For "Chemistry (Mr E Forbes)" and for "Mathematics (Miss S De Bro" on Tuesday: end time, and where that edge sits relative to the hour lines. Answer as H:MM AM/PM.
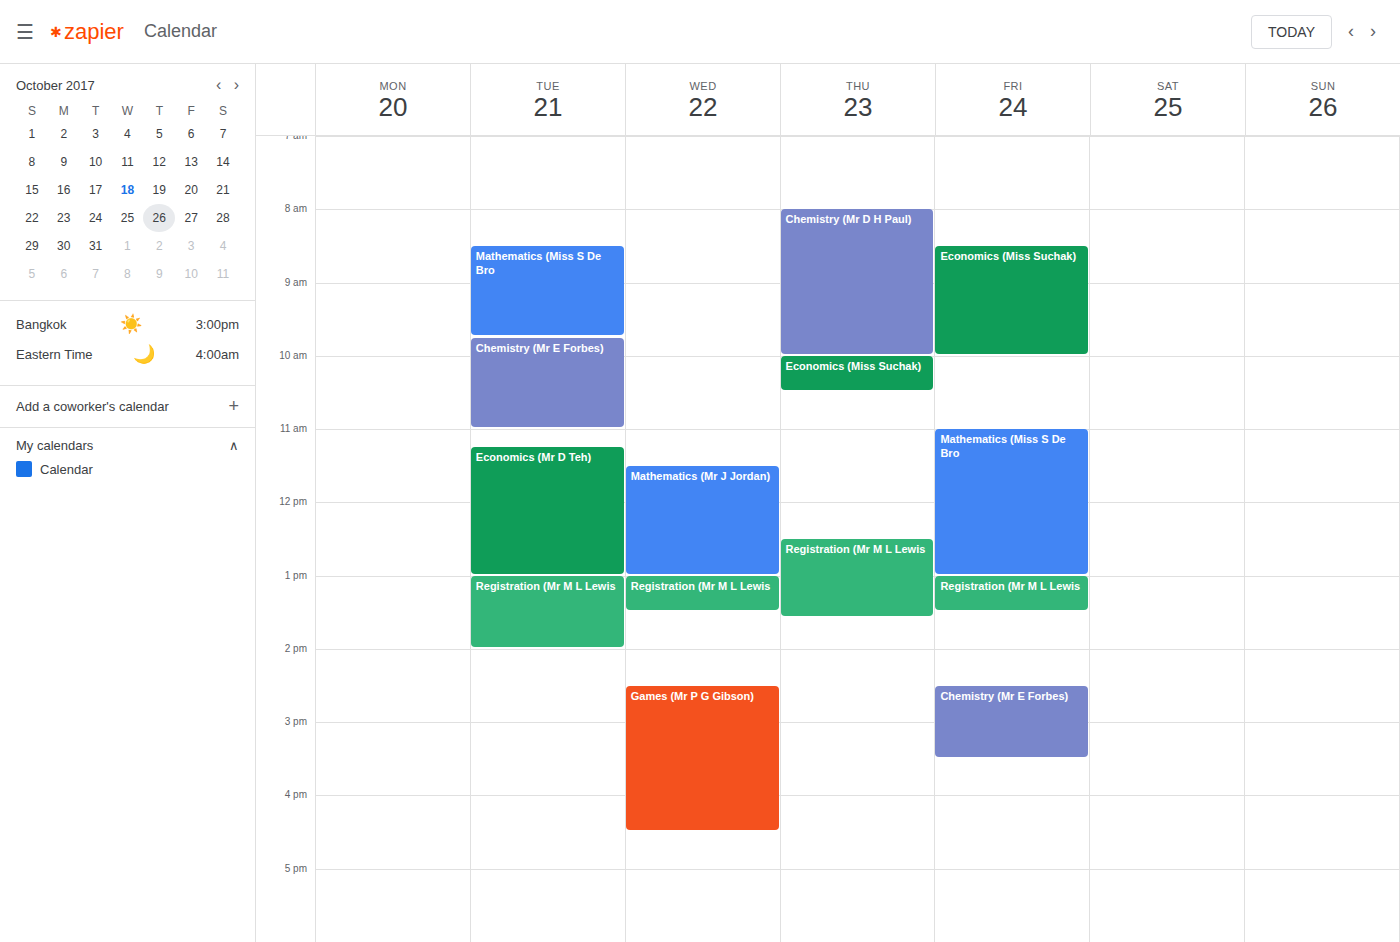
"Chemistry (Mr E Forbes)": 11:00 AM, exactly on the 11 AM line. "Mathematics (Miss S De Bro": 9:45 AM, neither: three quarters of the way from the 9 AM line to the 10 AM line.